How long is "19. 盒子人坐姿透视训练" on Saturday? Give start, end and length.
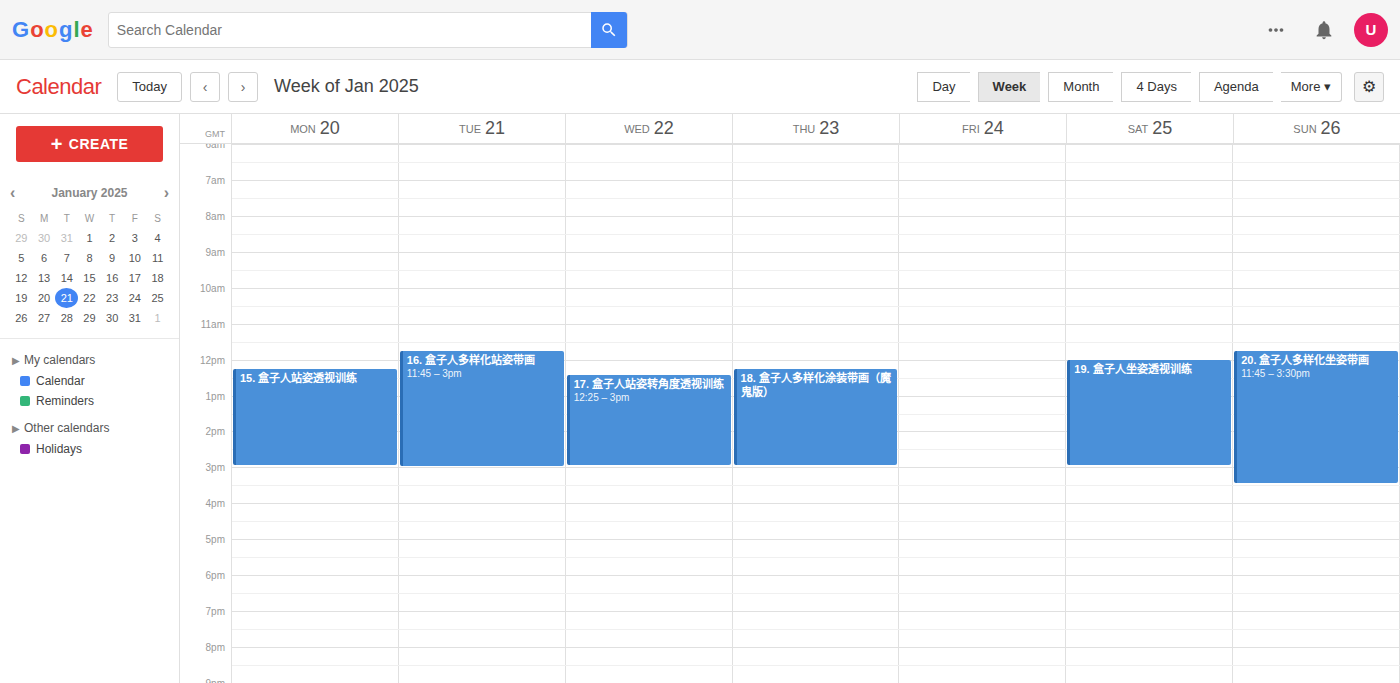
12:00 PM to 3:00 PM, 3 hours